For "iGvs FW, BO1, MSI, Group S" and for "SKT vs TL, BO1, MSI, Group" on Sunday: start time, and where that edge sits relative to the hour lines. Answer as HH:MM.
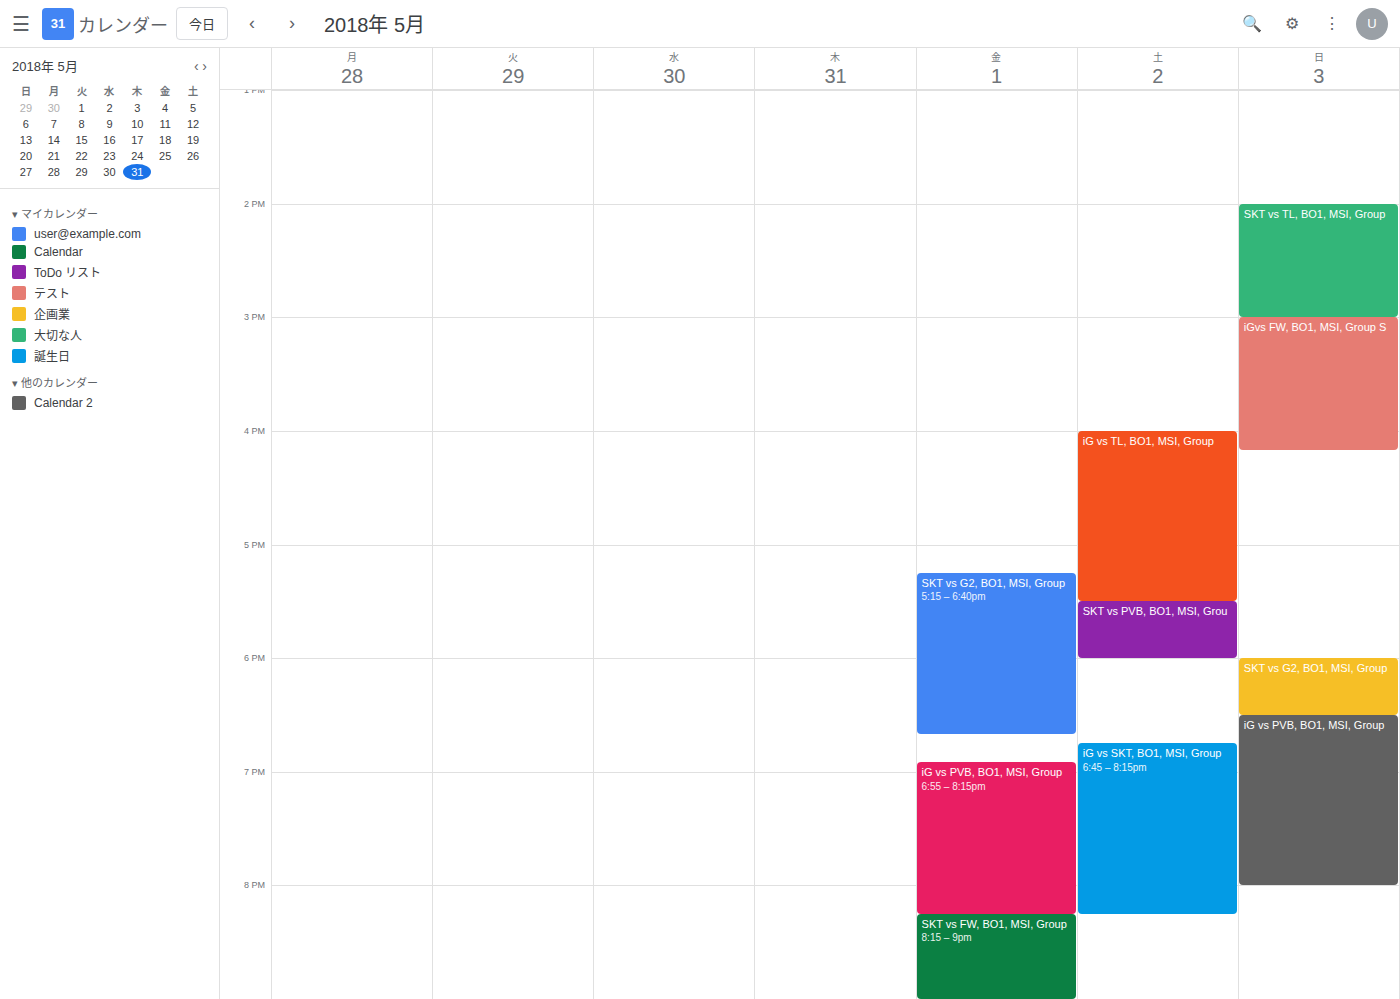
"iGvs FW, BO1, MSI, Group S": 15:00, exactly on the 15:00 line. "SKT vs TL, BO1, MSI, Group": 14:00, exactly on the 14:00 line.